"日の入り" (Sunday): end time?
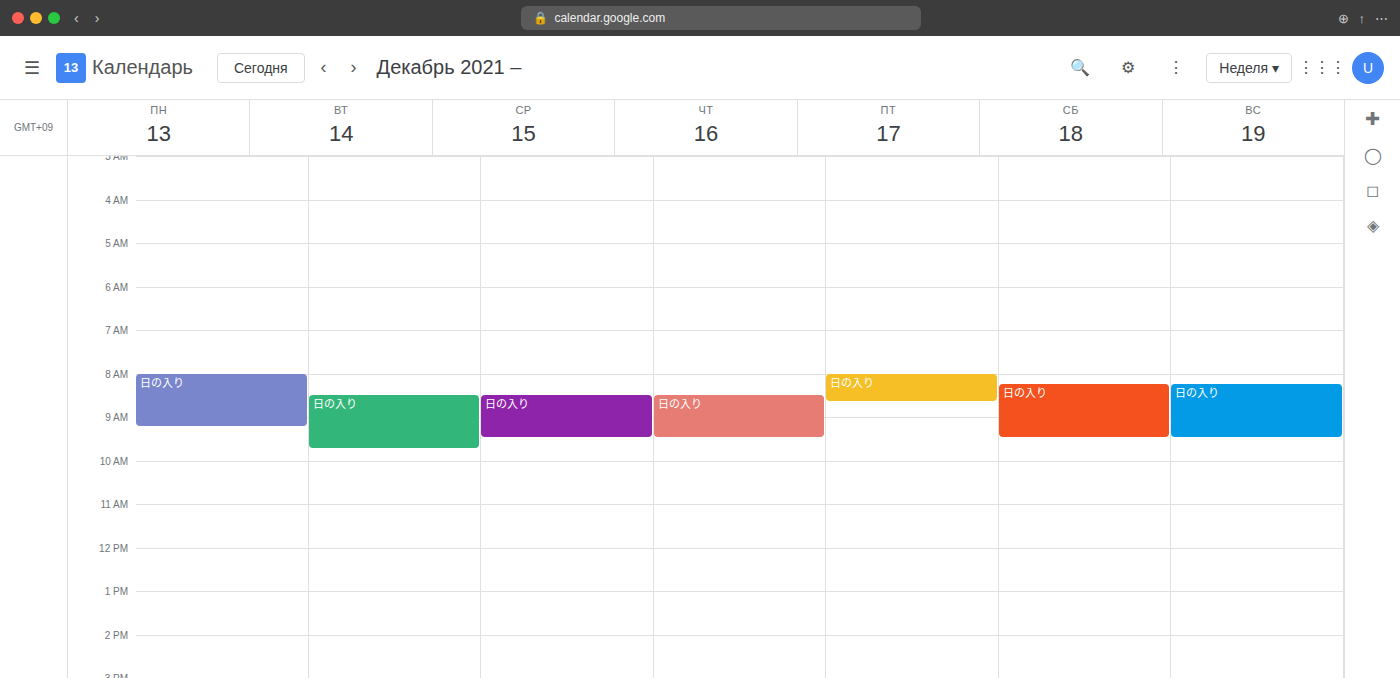
9:30 AM